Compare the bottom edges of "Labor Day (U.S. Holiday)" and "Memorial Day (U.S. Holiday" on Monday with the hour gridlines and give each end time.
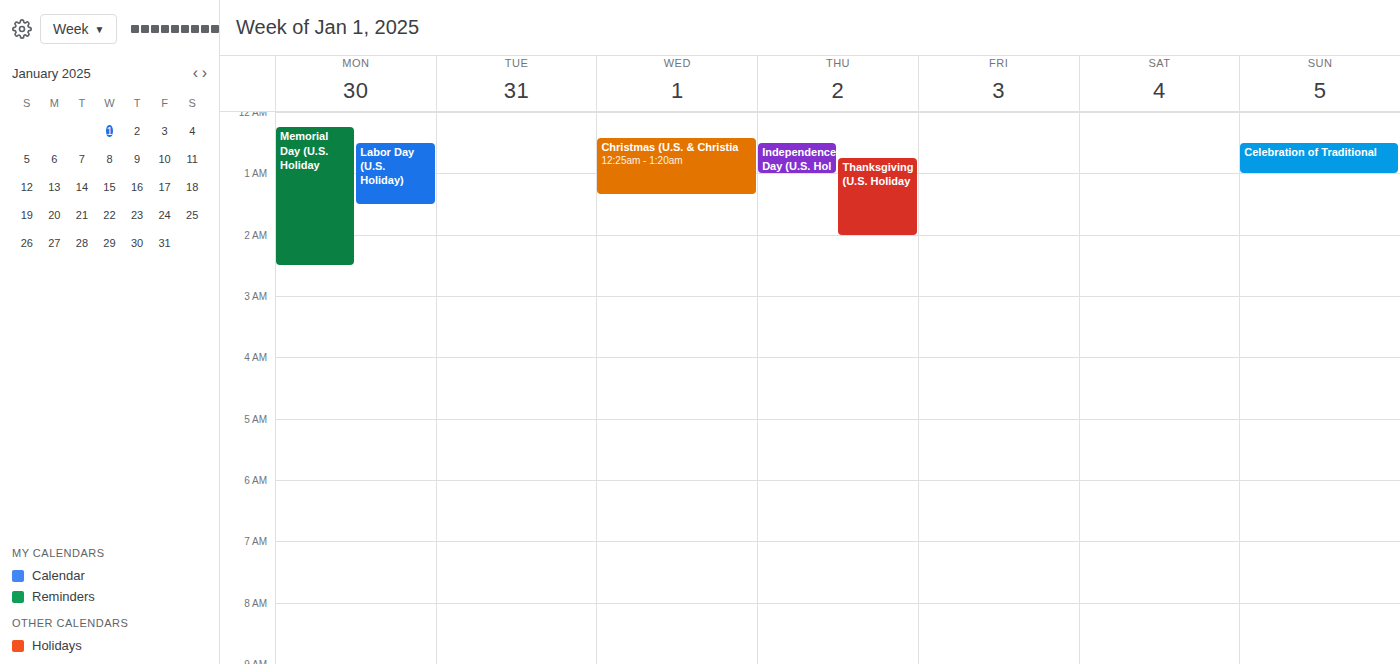
"Labor Day (U.S. Holiday)": 1:30 AM, halfway between the 1 AM and 2 AM lines. "Memorial Day (U.S. Holiday": 2:30 AM, halfway between the 2 AM and 3 AM lines.